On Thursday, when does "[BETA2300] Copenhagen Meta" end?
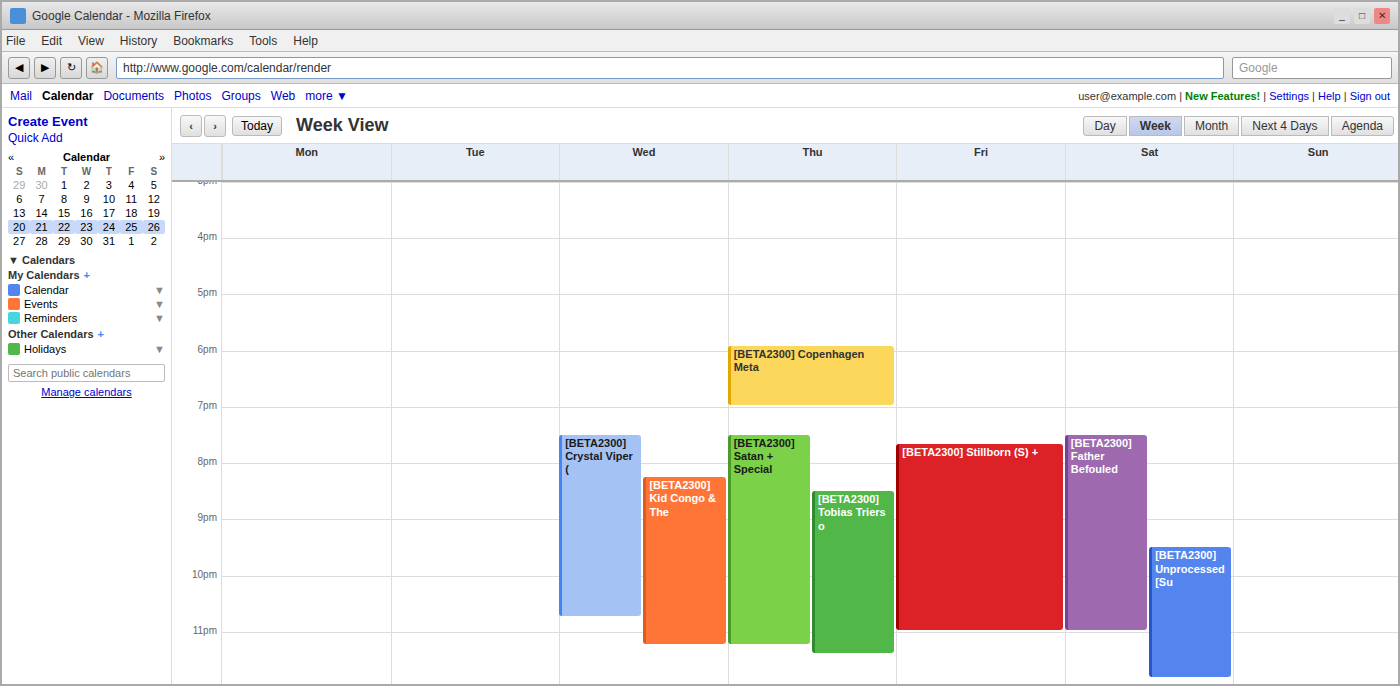
7:00 PM